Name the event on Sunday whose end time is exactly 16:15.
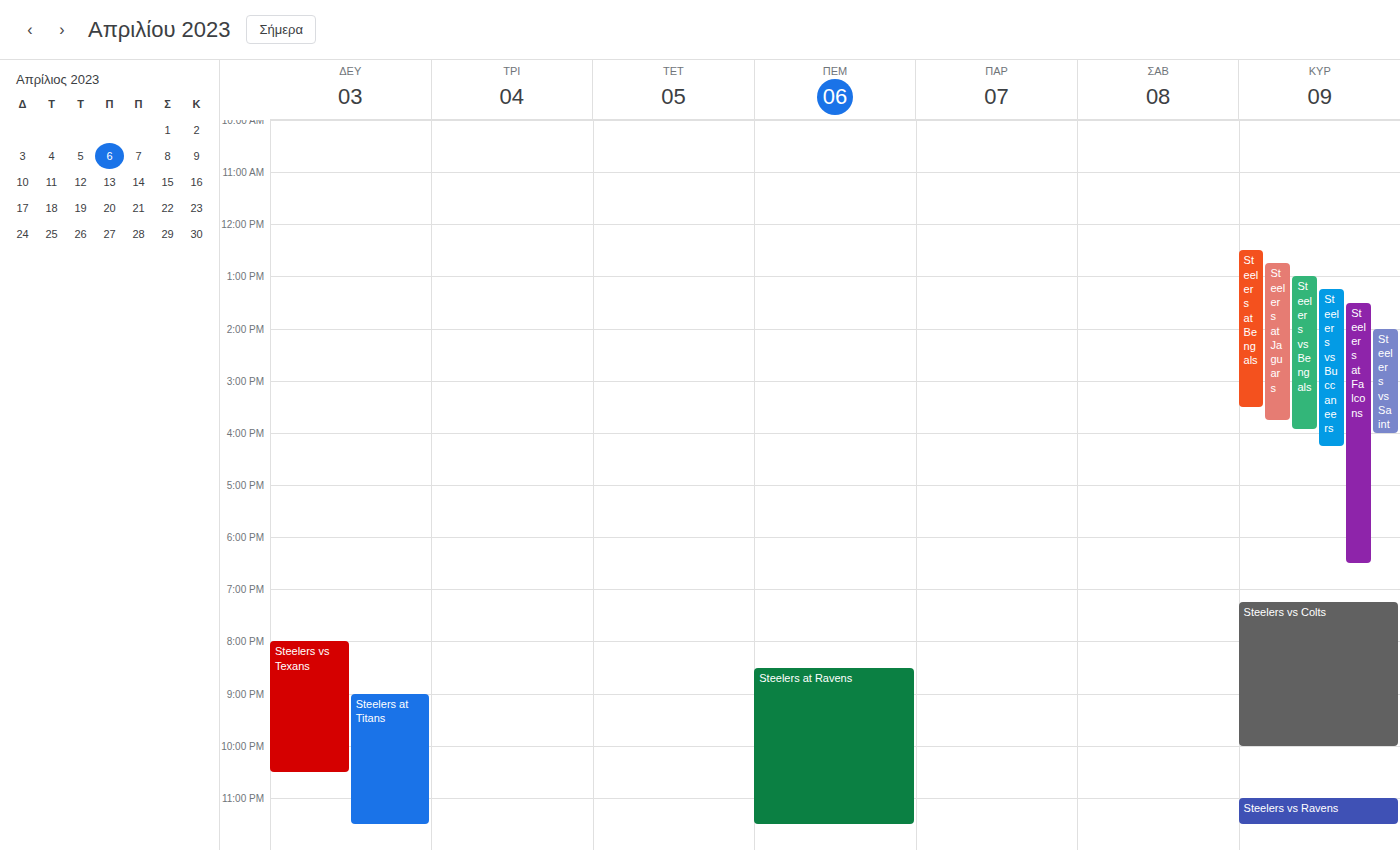
"Steelers vs Buccaneers"